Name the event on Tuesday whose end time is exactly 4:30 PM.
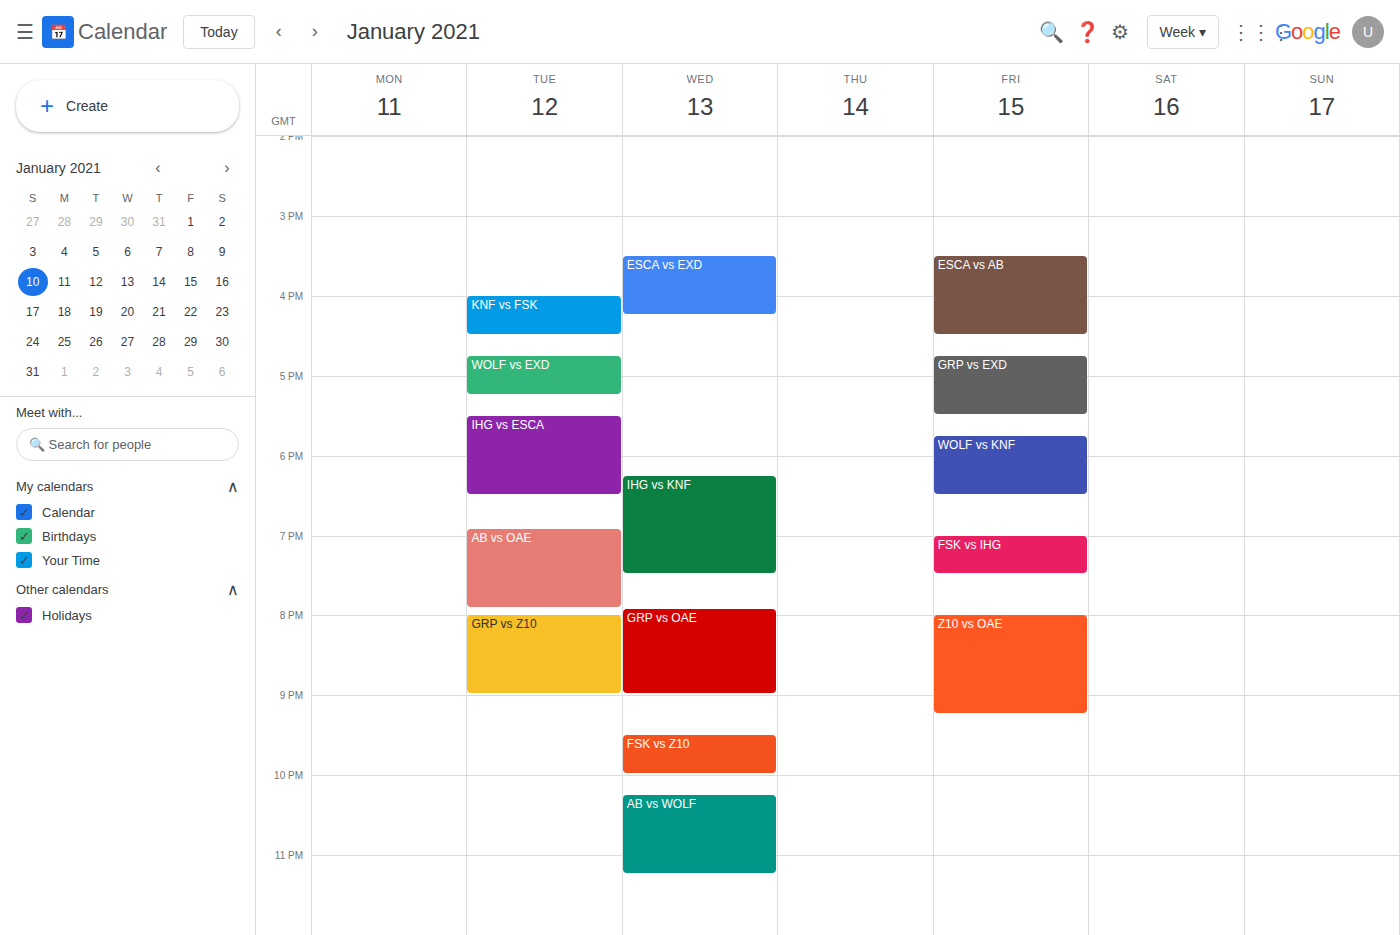
"KNF vs FSK"